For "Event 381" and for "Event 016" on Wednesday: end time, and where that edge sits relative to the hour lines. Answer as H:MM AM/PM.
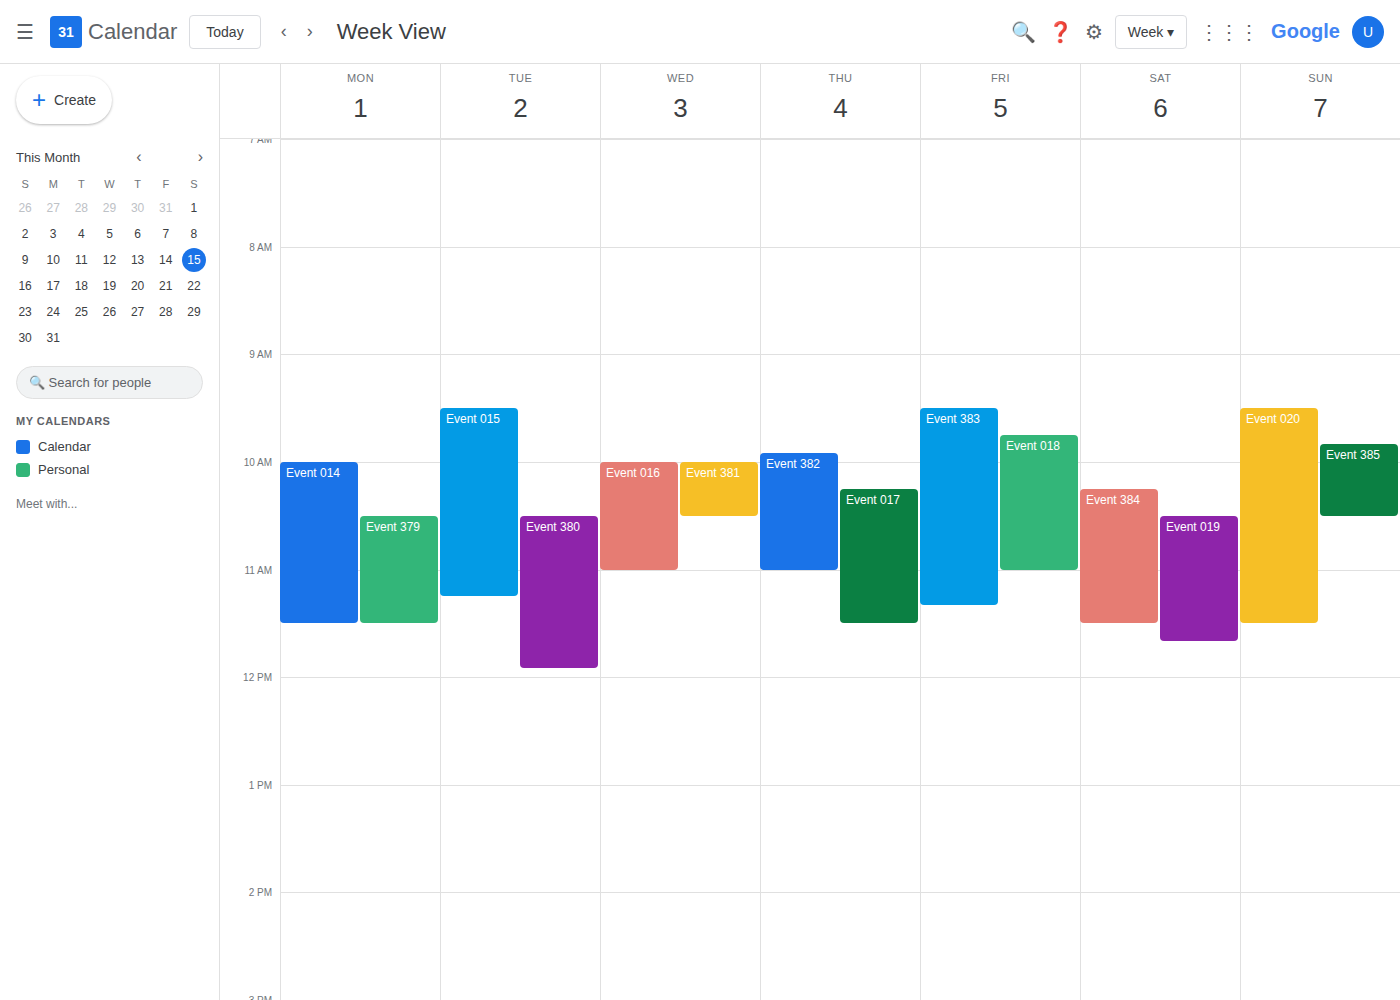
"Event 381": 10:30 AM, halfway between the 10 AM and 11 AM lines. "Event 016": 11:00 AM, exactly on the 11 AM line.